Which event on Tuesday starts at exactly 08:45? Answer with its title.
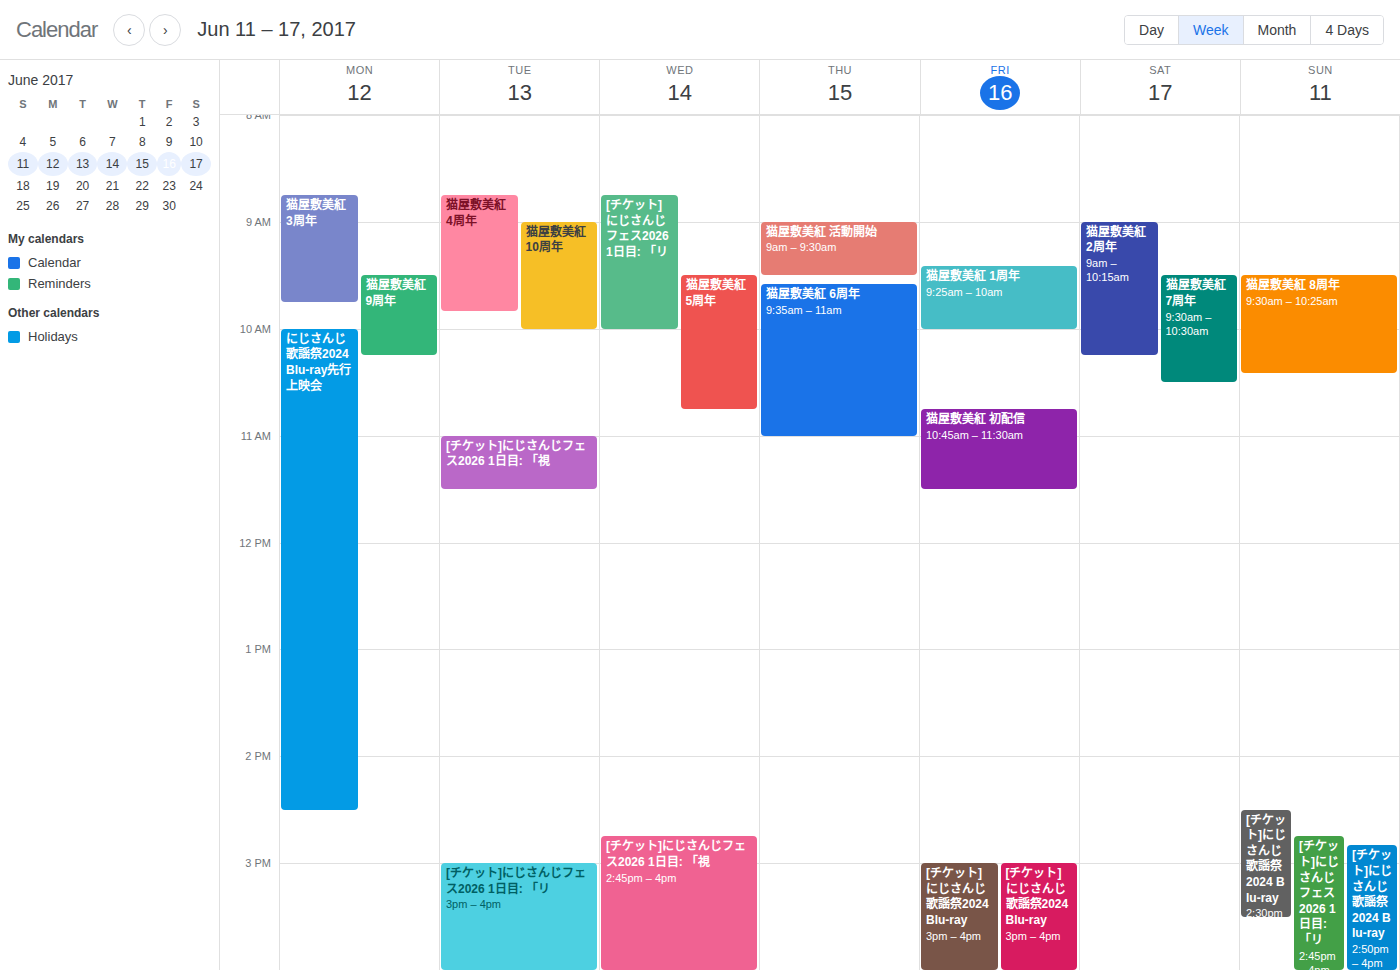
"猫屋敷美紅 4周年"